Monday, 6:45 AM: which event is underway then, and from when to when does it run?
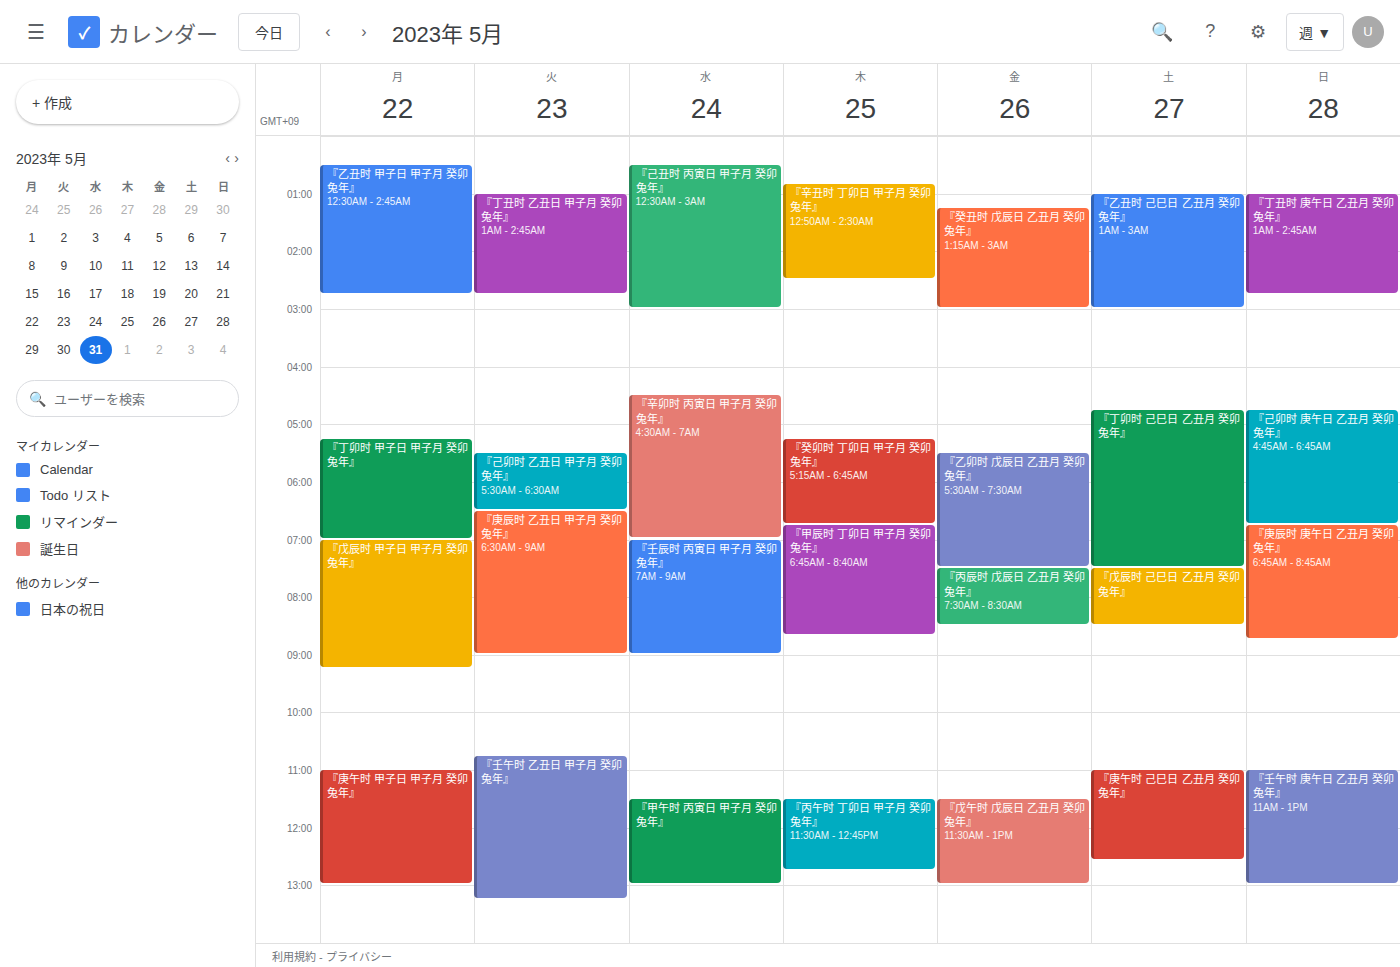
"『丁卯时 甲子日 甲子月 癸卯兔年』", 5:15 AM to 7:00 AM